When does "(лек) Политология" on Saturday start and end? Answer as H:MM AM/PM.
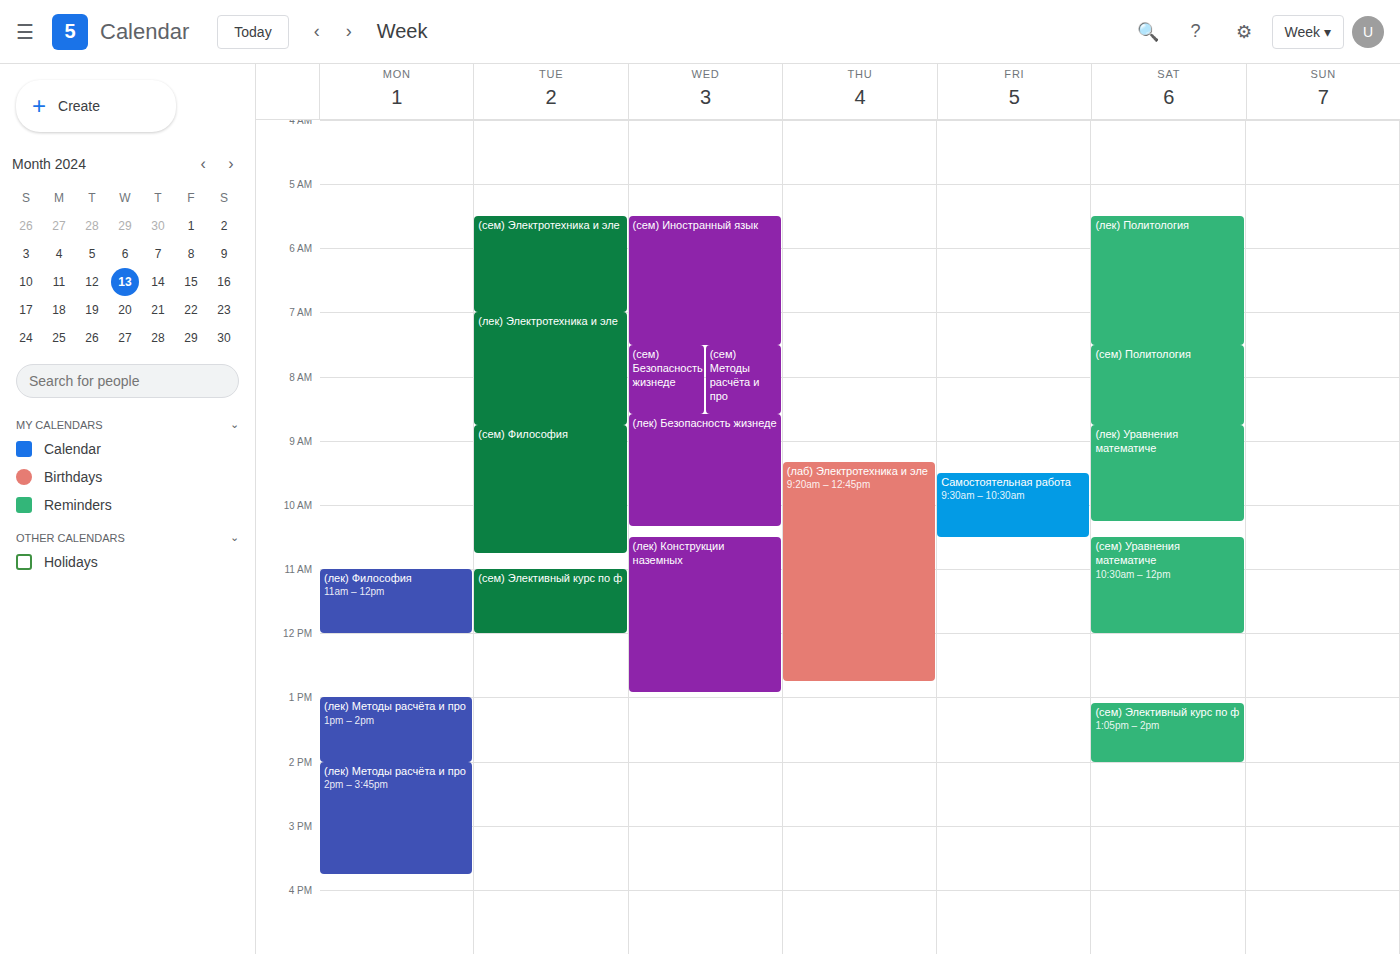
5:30 AM to 7:30 AM